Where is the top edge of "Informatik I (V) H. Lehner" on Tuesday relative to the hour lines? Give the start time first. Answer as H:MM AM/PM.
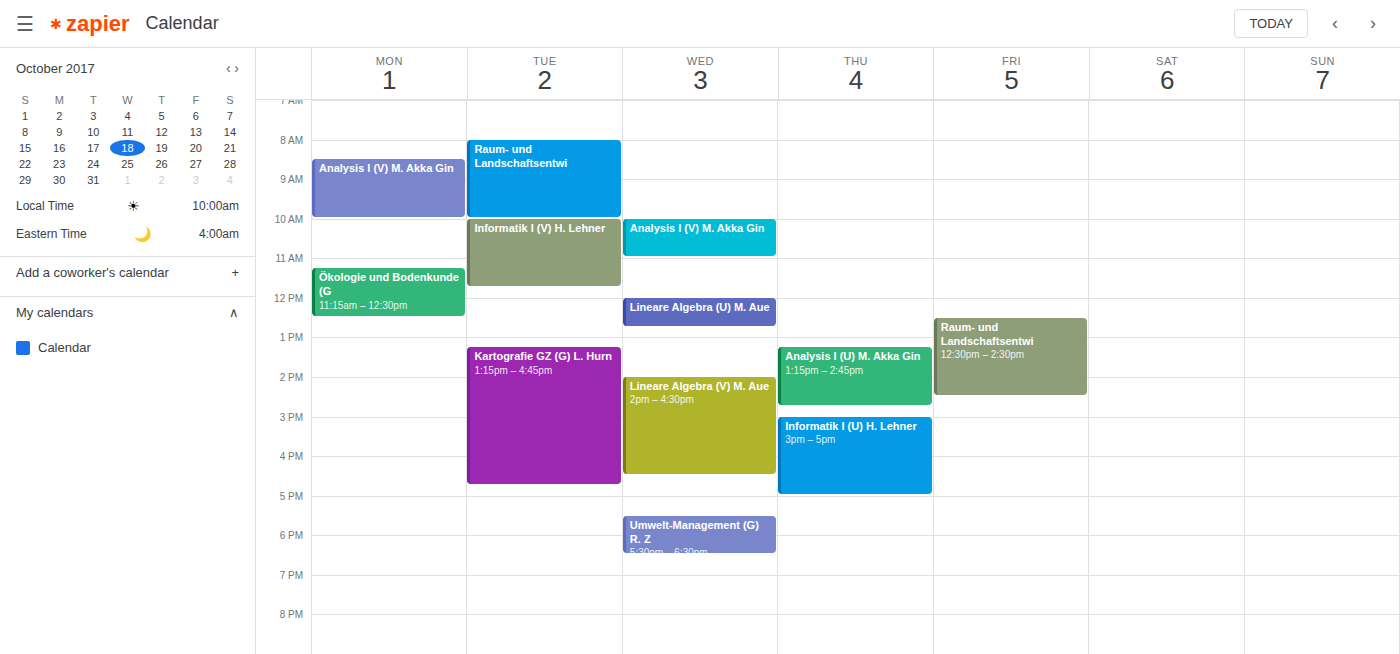
10:00 AM -- exactly on the 10 AM line.